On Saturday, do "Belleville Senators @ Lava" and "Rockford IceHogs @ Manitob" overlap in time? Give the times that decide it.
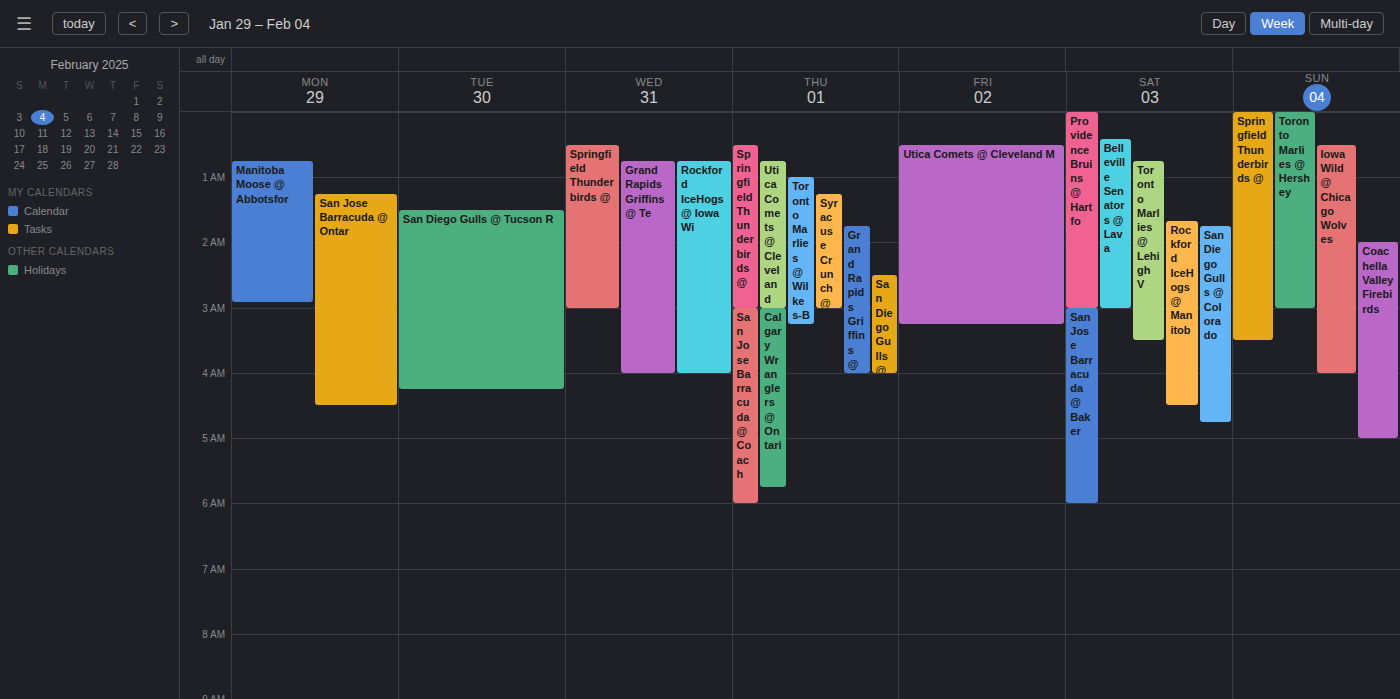
"Rockford IceHogs @ Manitob" starts at 1:40 AM, before "Belleville Senators @ Lava" ends at 3:00 AM -- they overlap.